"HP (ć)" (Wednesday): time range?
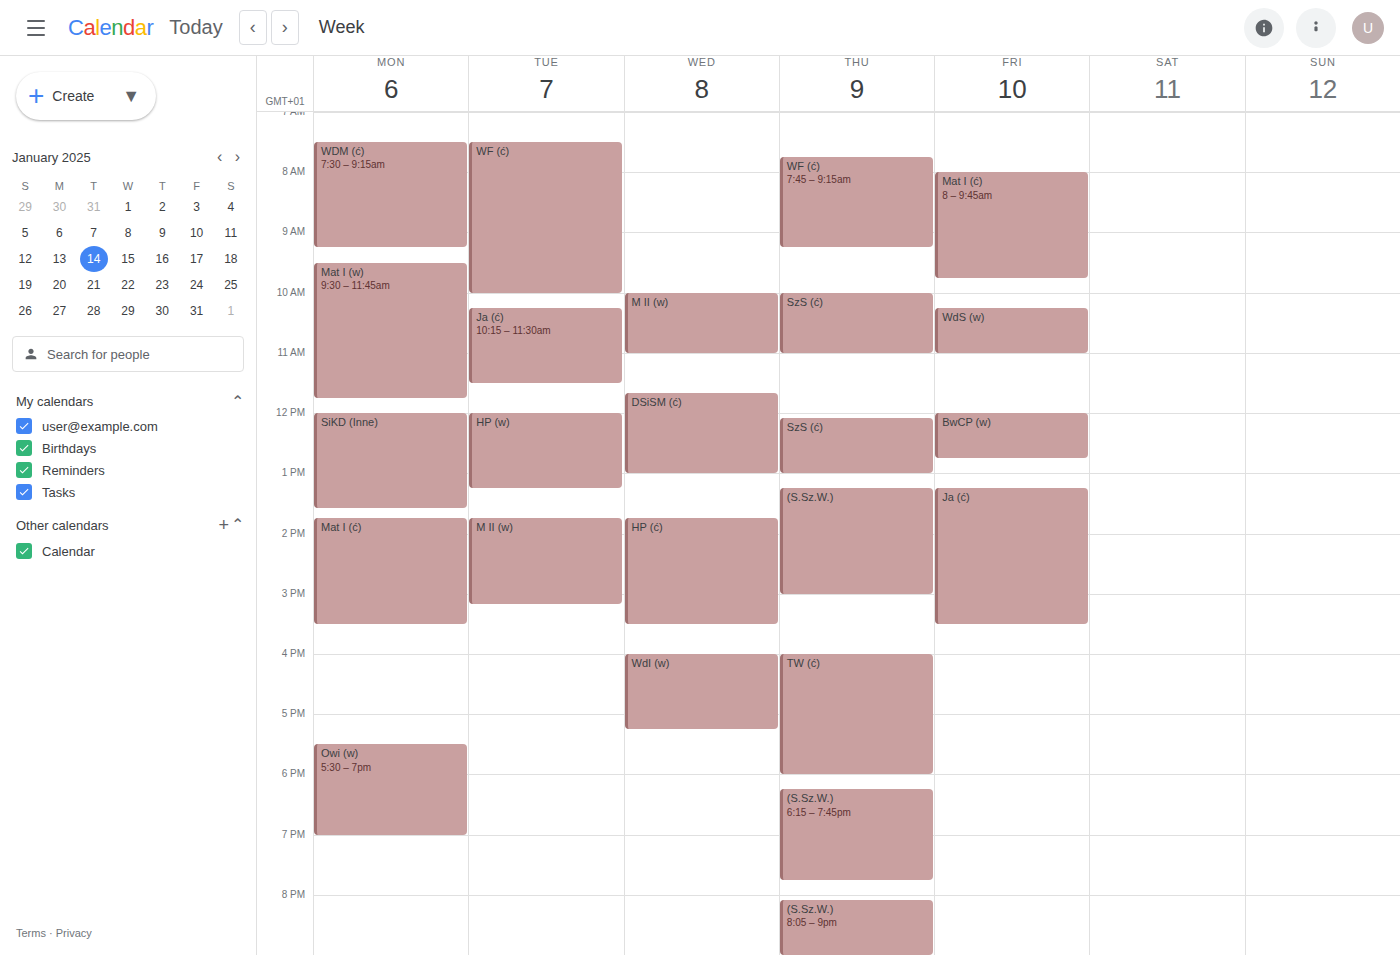
1:45 PM to 3:30 PM